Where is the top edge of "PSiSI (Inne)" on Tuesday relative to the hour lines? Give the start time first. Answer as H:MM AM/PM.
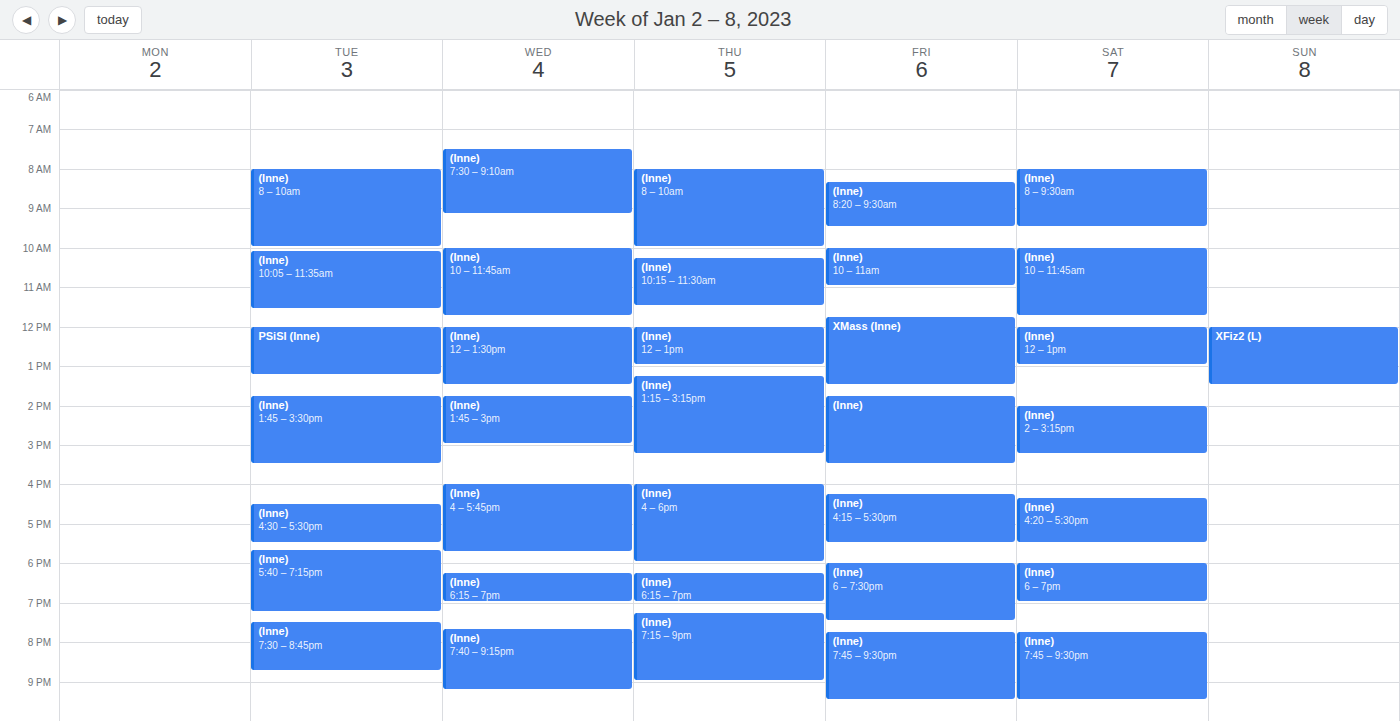
12:00 PM -- exactly on the 12 PM line.